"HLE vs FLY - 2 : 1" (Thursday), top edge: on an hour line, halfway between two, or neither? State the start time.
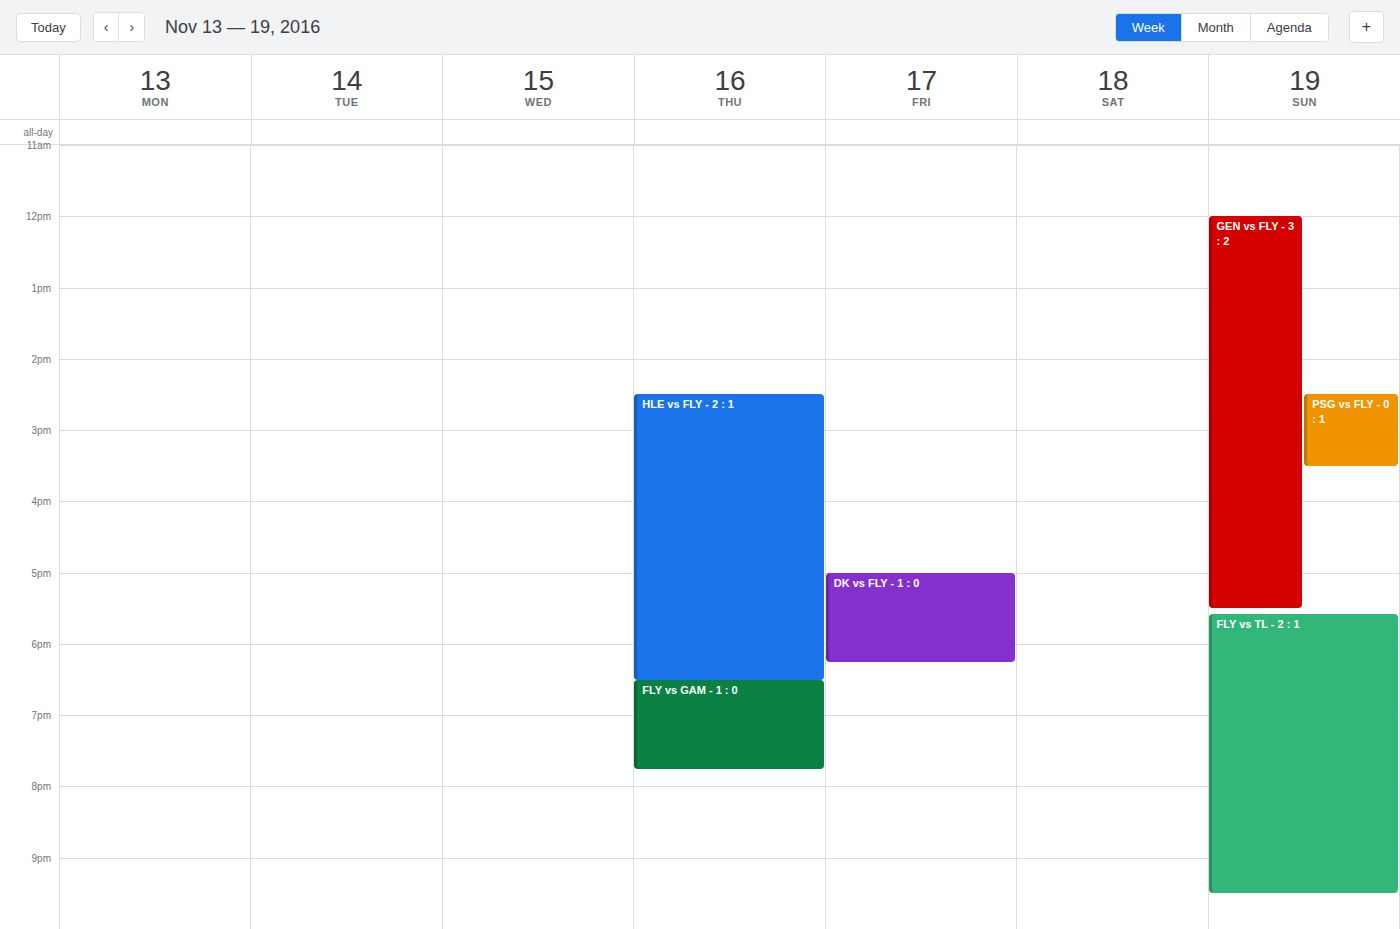
14:30 -- halfway between the 14:00 and 15:00 lines.